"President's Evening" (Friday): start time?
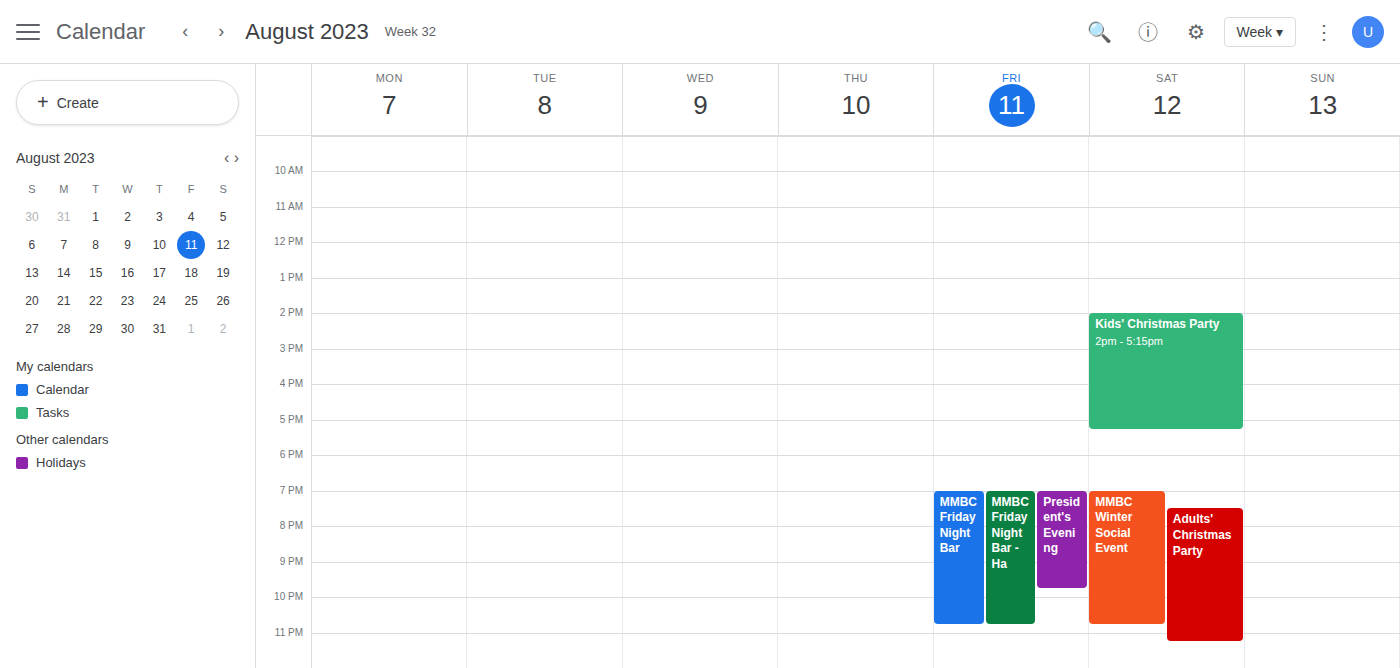
7:00 PM